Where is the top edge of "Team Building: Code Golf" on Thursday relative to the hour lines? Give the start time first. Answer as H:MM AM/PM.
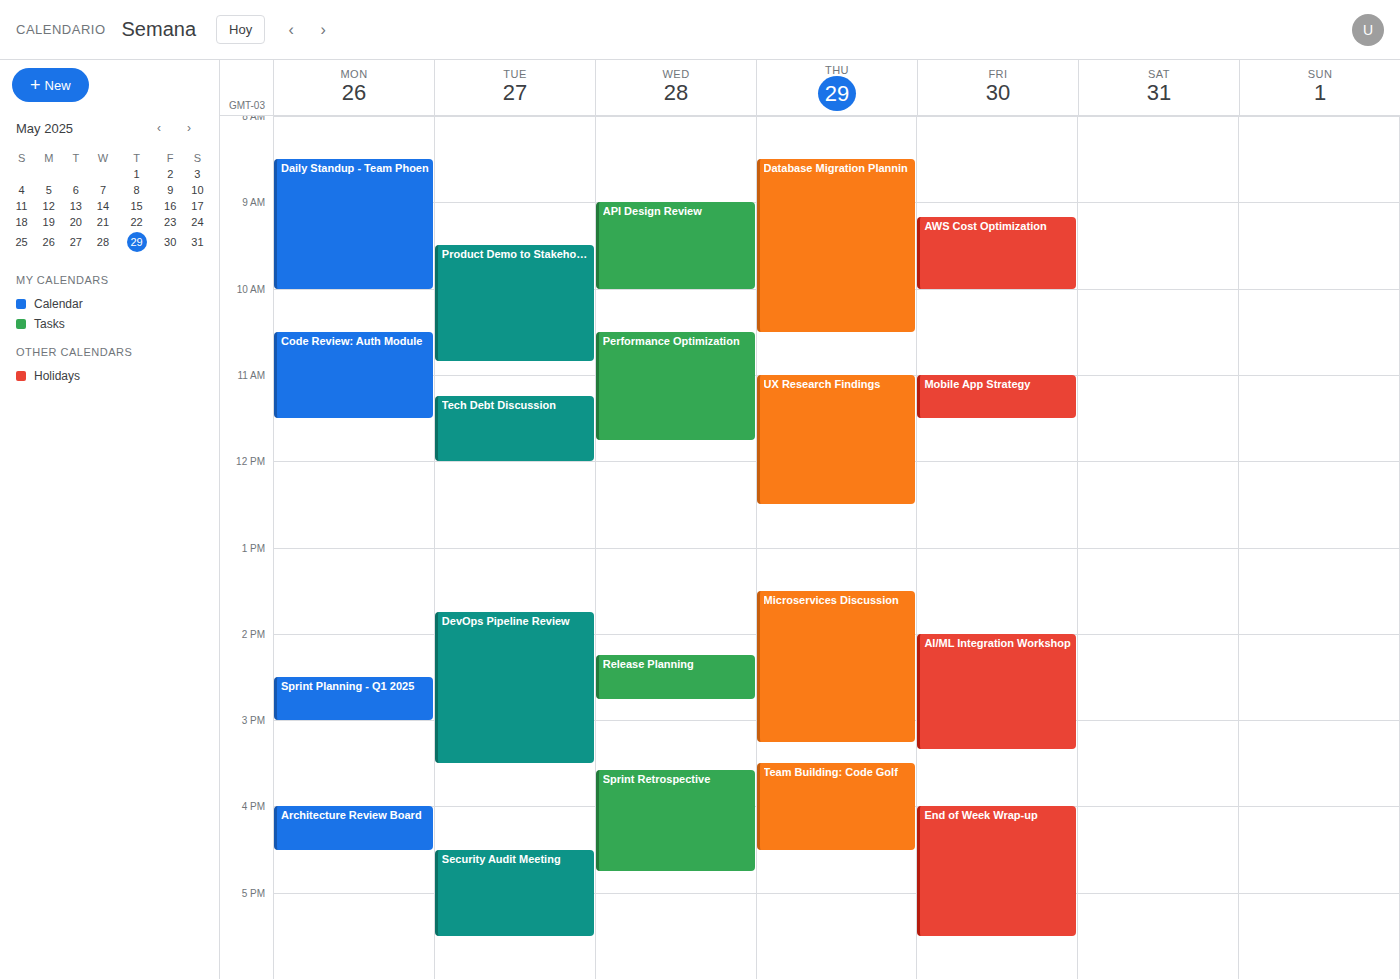
3:30 PM -- halfway between the 3 PM and 4 PM lines.